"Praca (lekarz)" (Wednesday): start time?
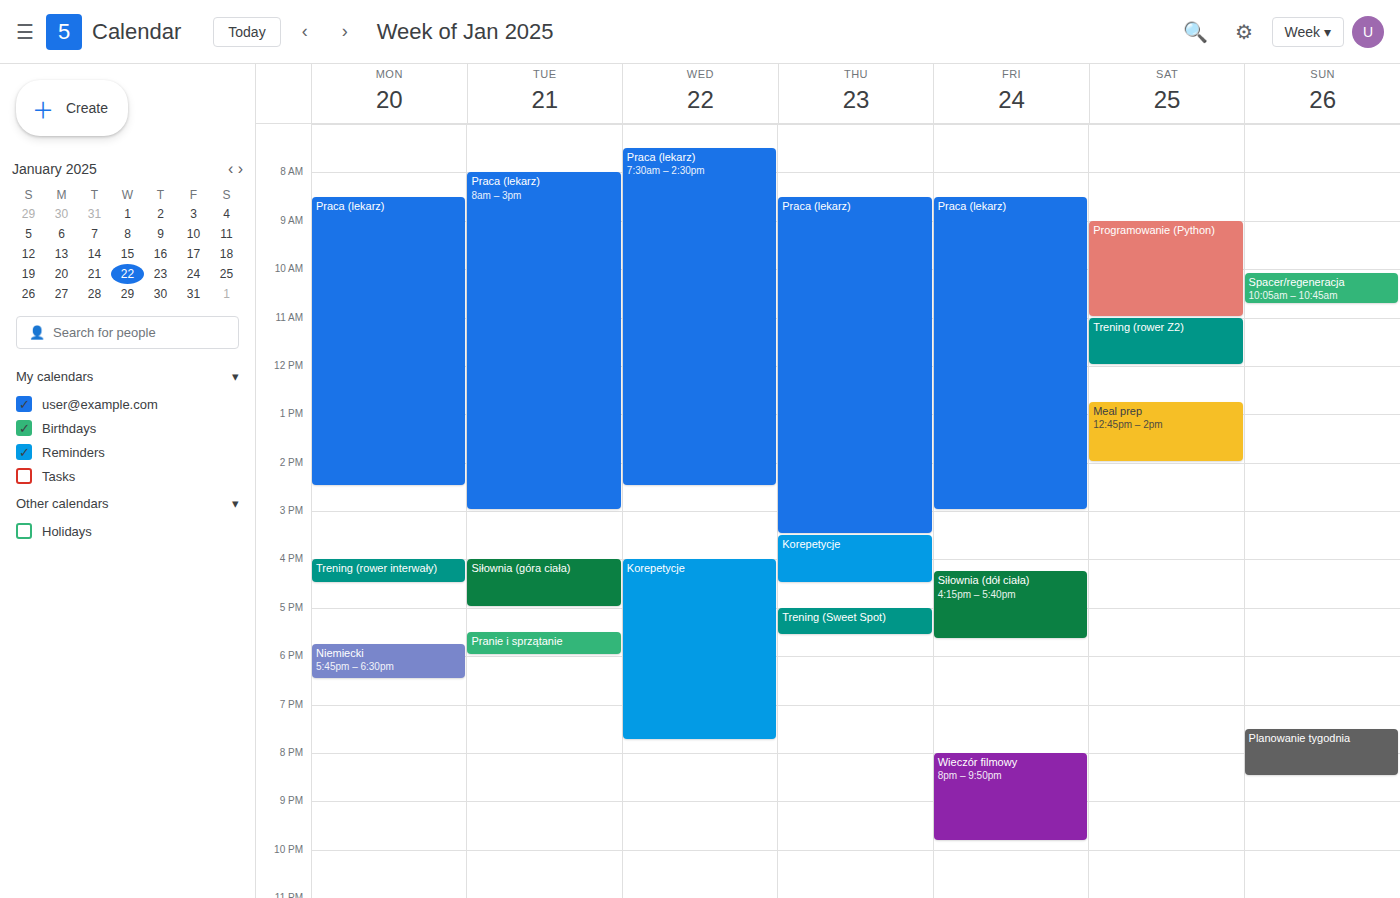
7:30 AM